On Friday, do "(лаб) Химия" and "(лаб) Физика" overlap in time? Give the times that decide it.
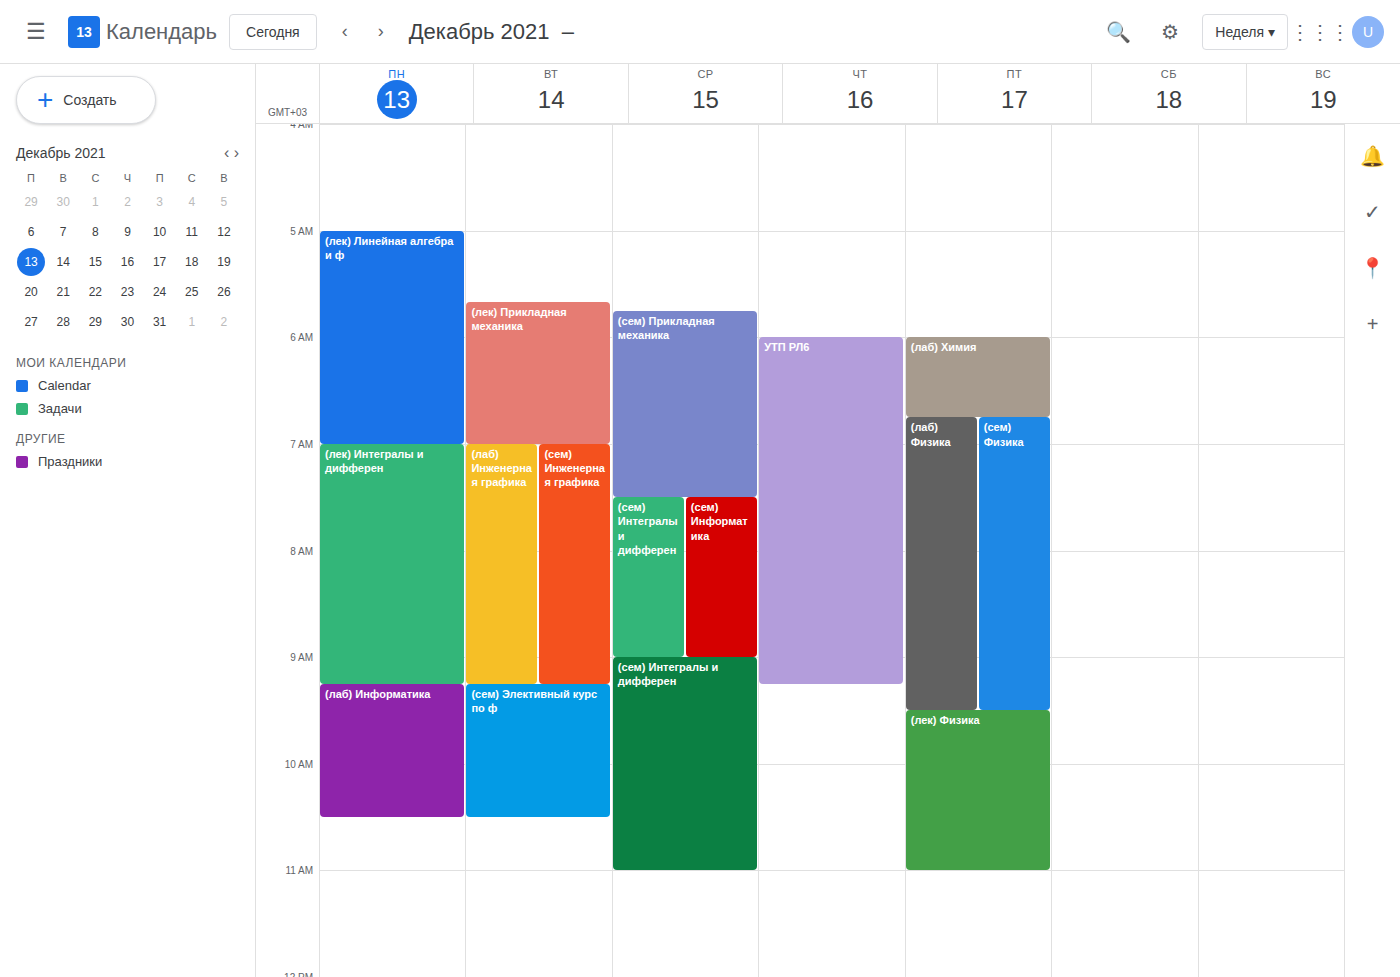
"(лаб) Химия" ends at 6:45 AM, exactly when "(лаб) Физика" starts -- they touch but do not overlap.